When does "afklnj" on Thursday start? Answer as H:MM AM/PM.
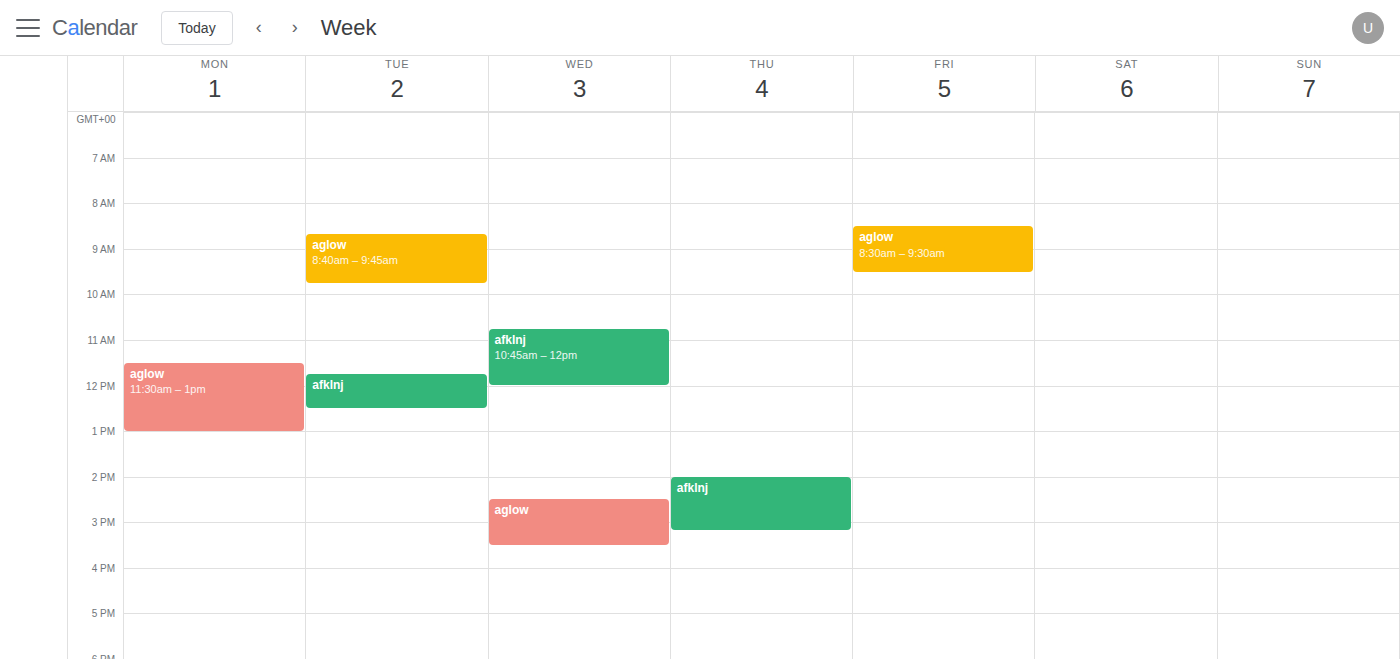
2:00 PM